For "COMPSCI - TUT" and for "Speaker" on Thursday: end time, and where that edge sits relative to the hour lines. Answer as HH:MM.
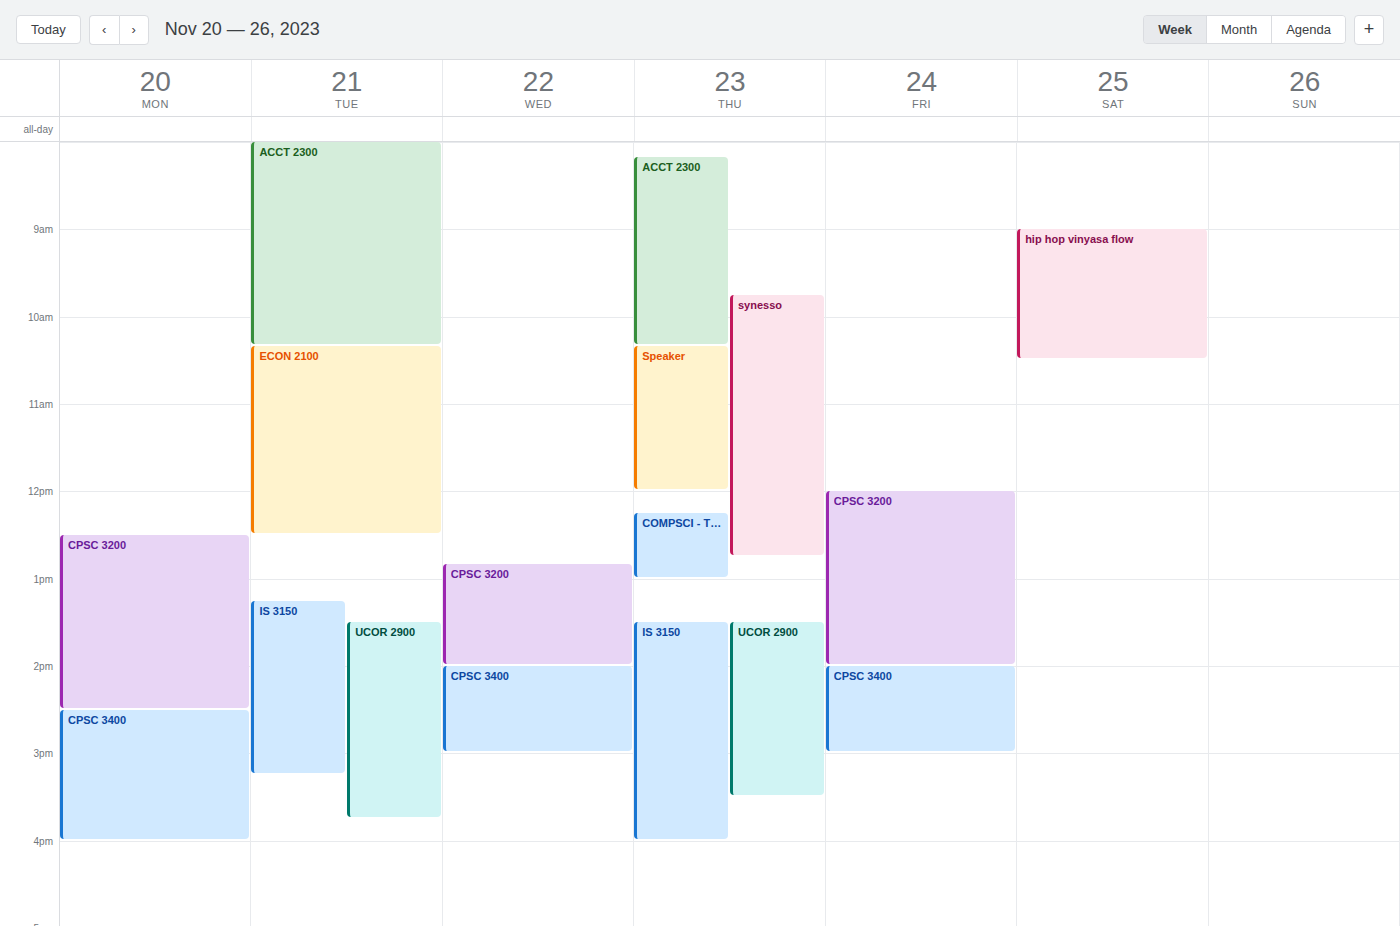
"COMPSCI - TUT": 13:00, exactly on the 13:00 line. "Speaker": 12:00, exactly on the 12:00 line.